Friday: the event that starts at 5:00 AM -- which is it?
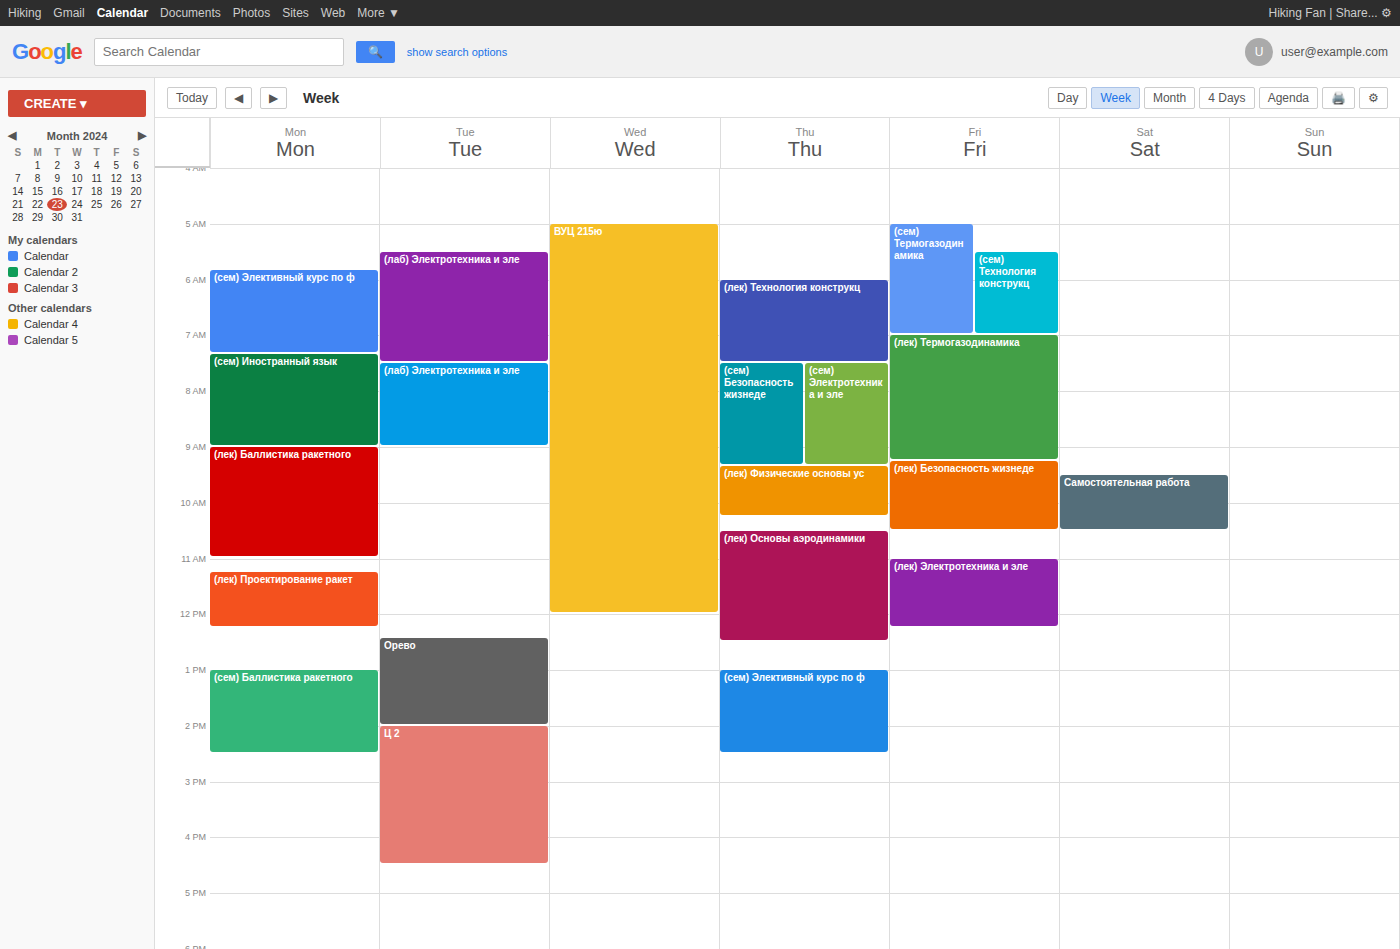
"(сем) Термогазодинамика"